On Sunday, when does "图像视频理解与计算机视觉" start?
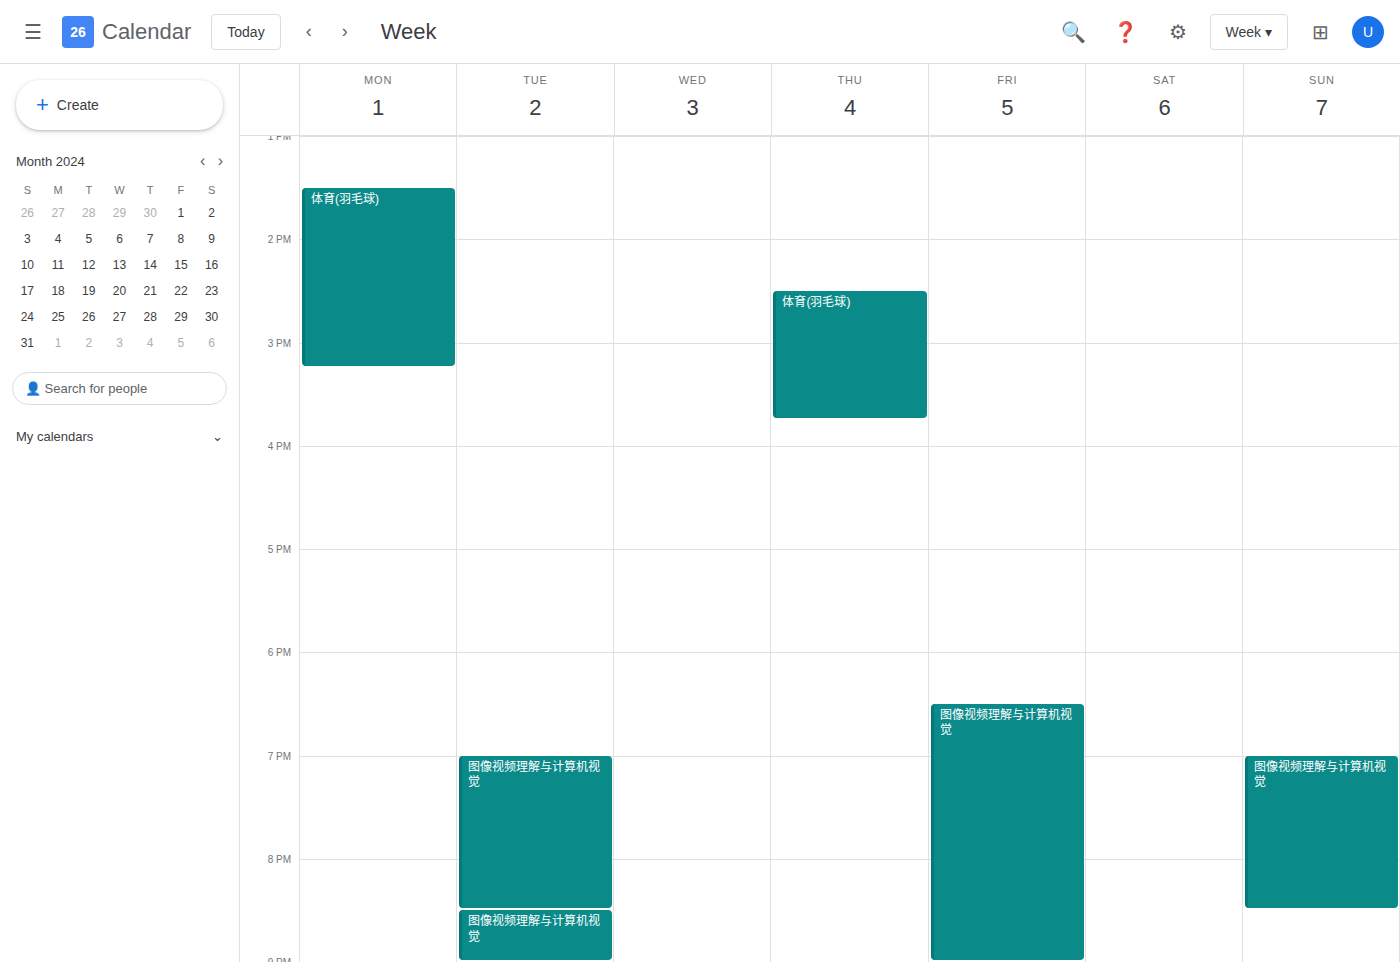
7:00 PM